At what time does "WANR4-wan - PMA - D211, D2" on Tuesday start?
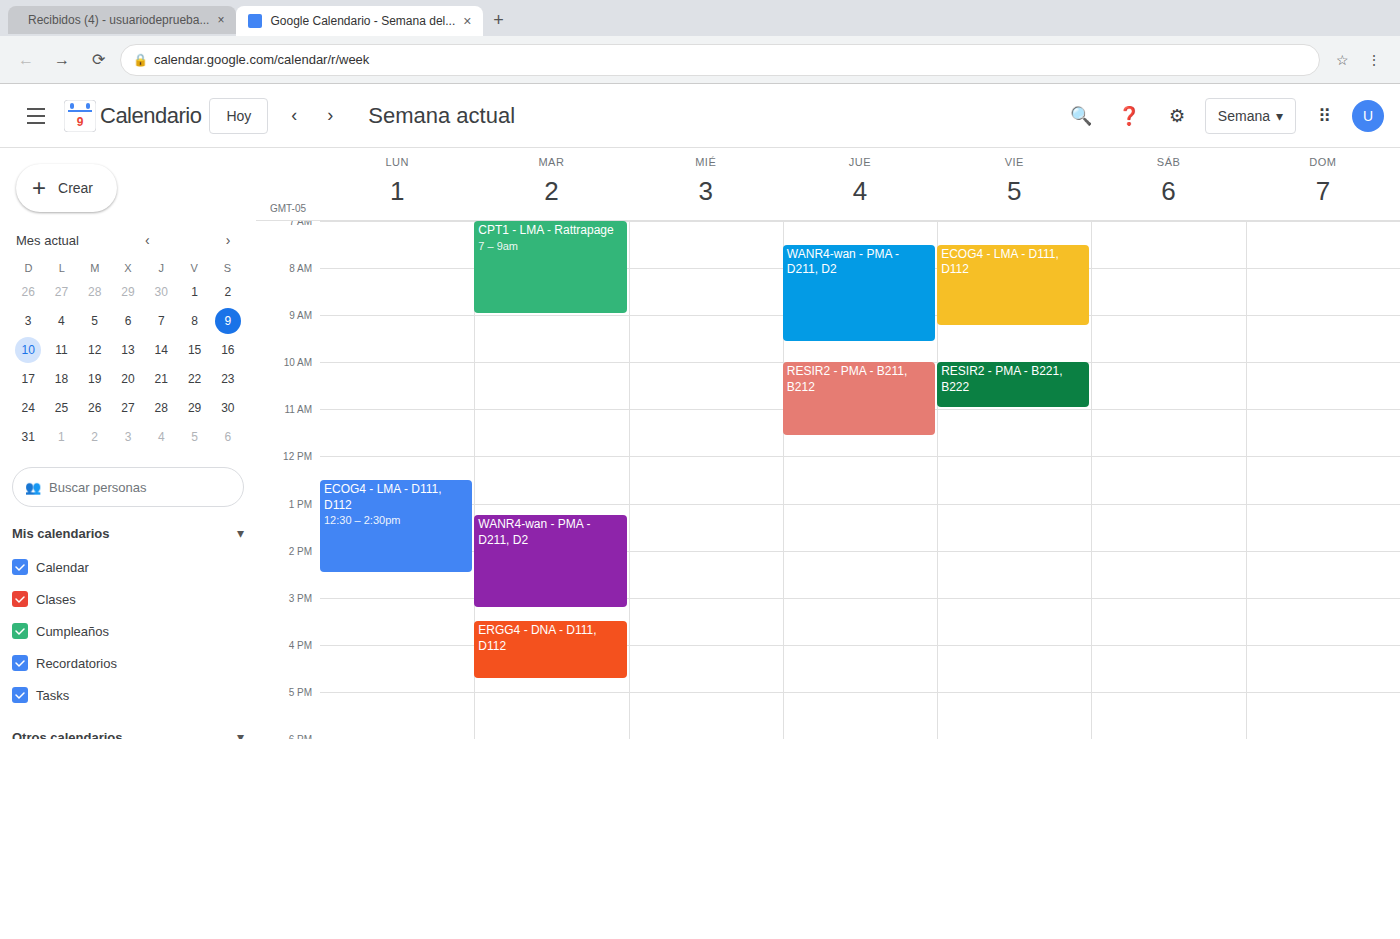
1:15 PM